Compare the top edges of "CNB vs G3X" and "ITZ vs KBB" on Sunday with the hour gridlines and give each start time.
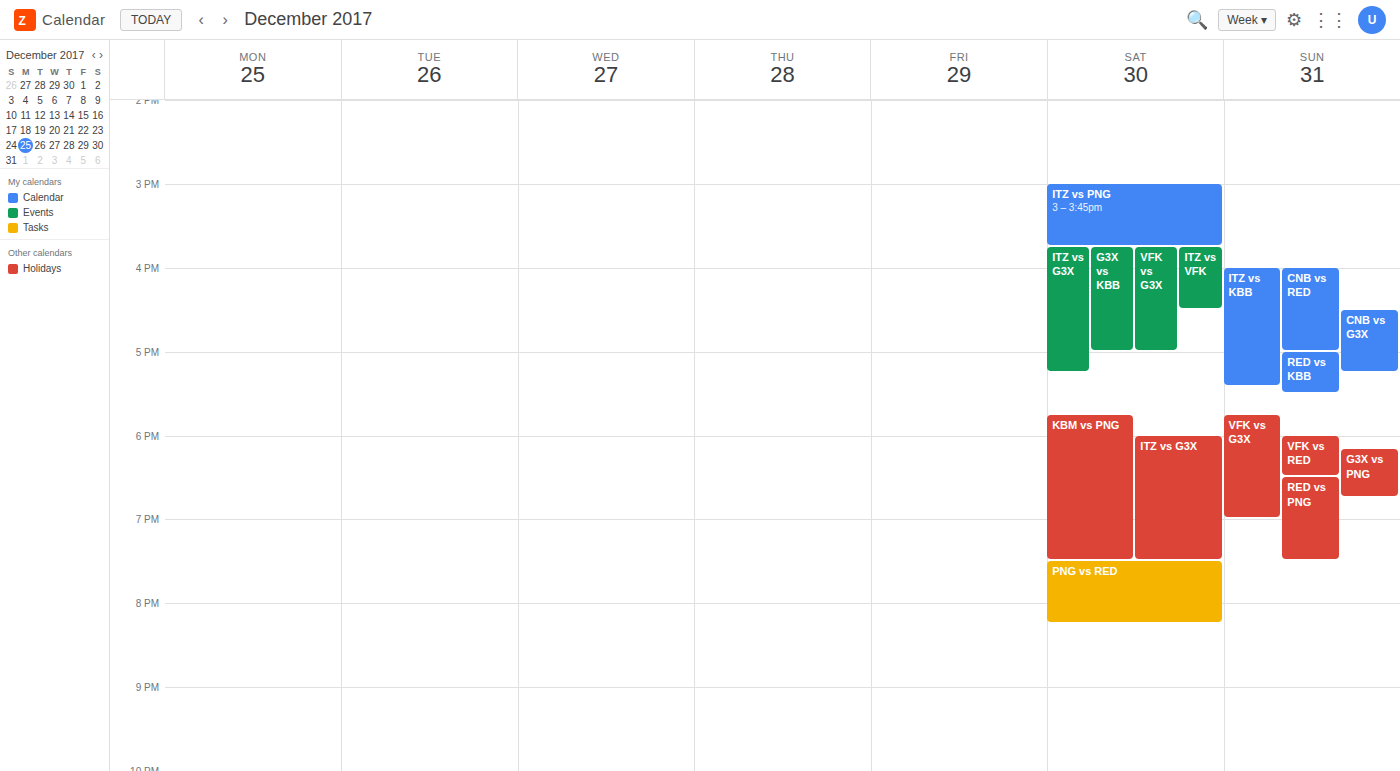
"CNB vs G3X": 4:30 PM, halfway between the 4 PM and 5 PM lines. "ITZ vs KBB": 4:00 PM, exactly on the 4 PM line.